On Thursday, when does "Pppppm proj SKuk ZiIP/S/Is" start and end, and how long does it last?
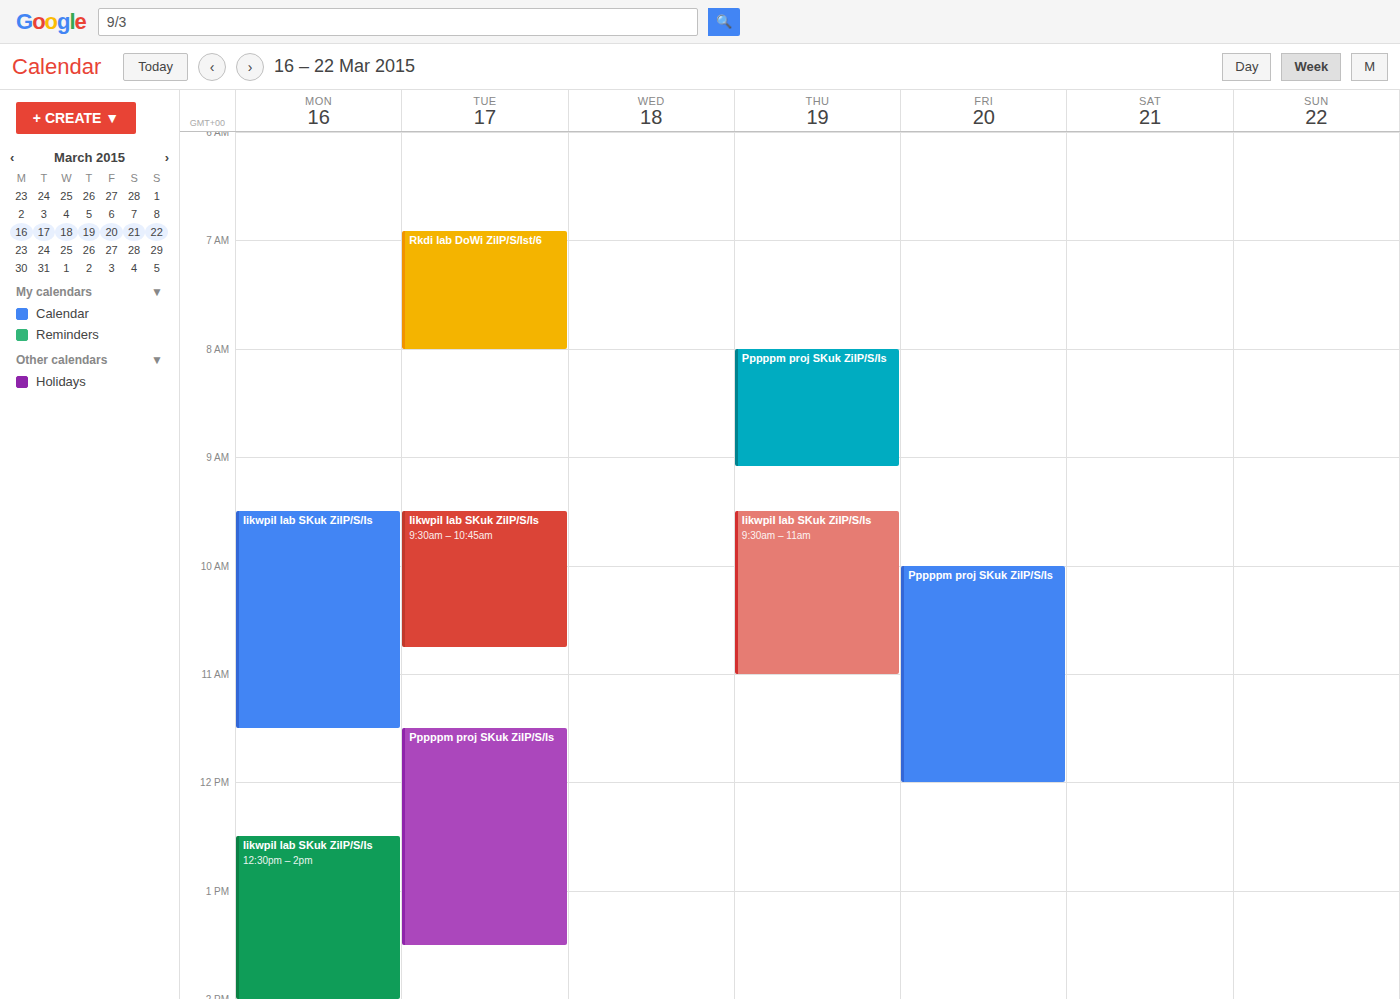
08:00 to 09:05, 1 hour 5 minutes